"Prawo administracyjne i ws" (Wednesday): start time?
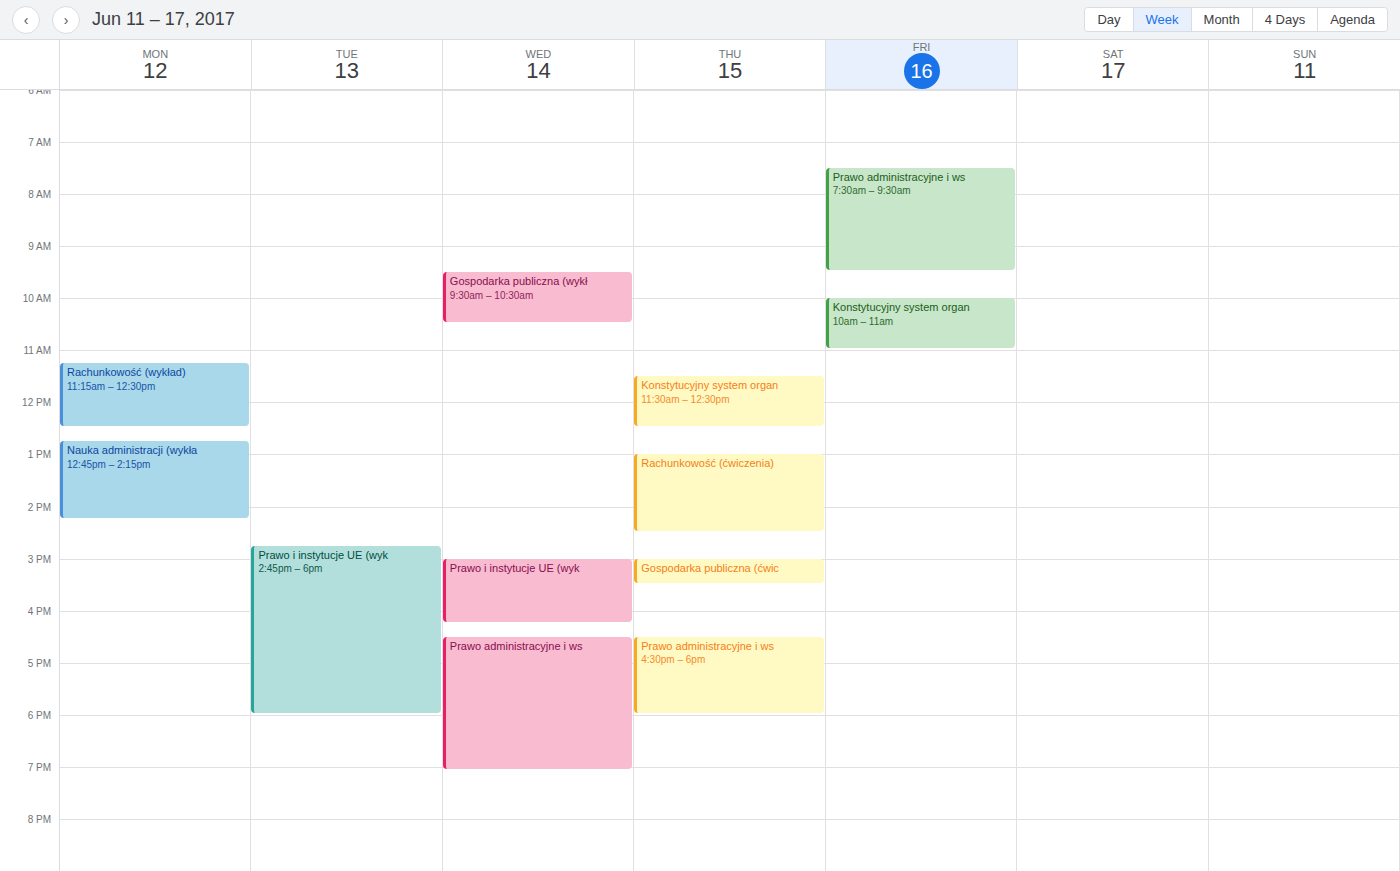
4:30 PM